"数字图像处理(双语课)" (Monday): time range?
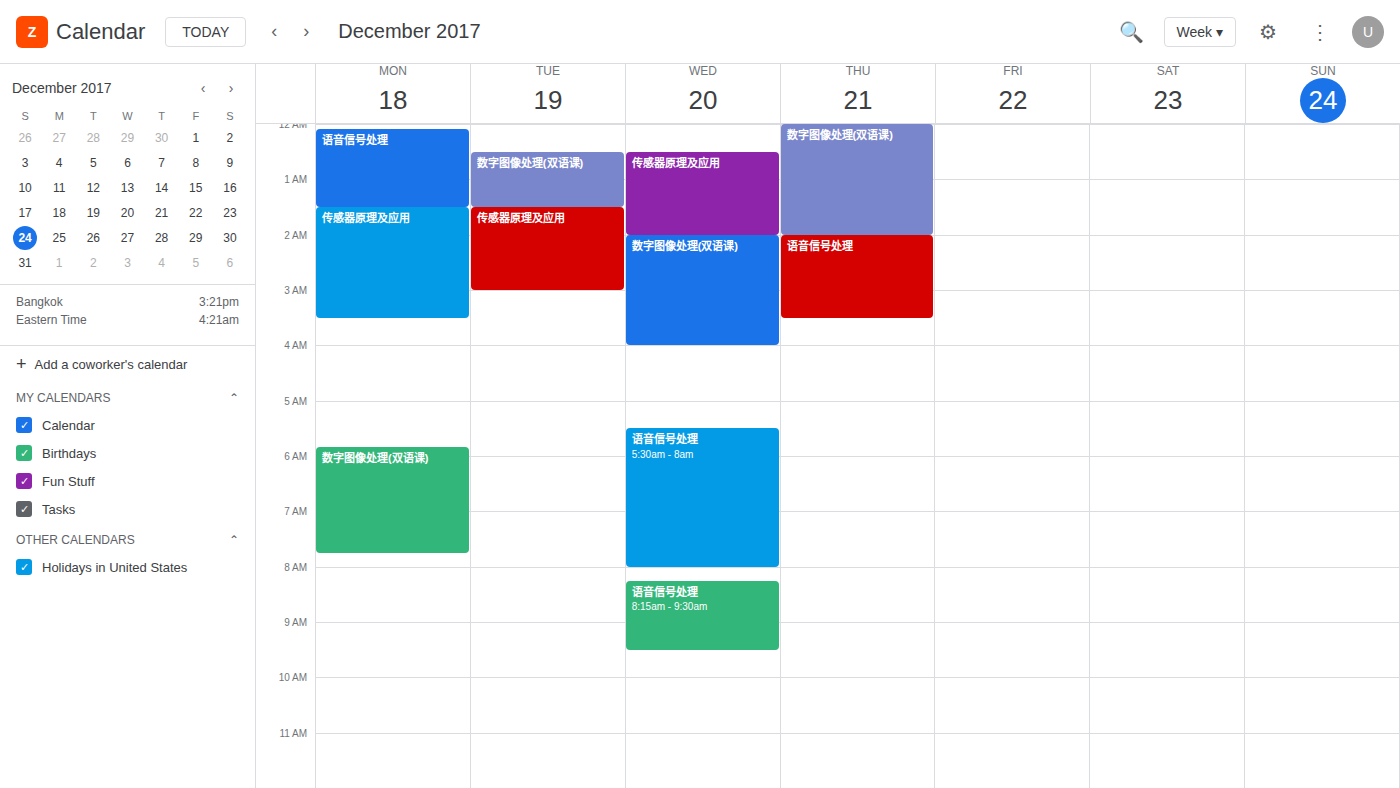
5:50 AM to 7:45 AM